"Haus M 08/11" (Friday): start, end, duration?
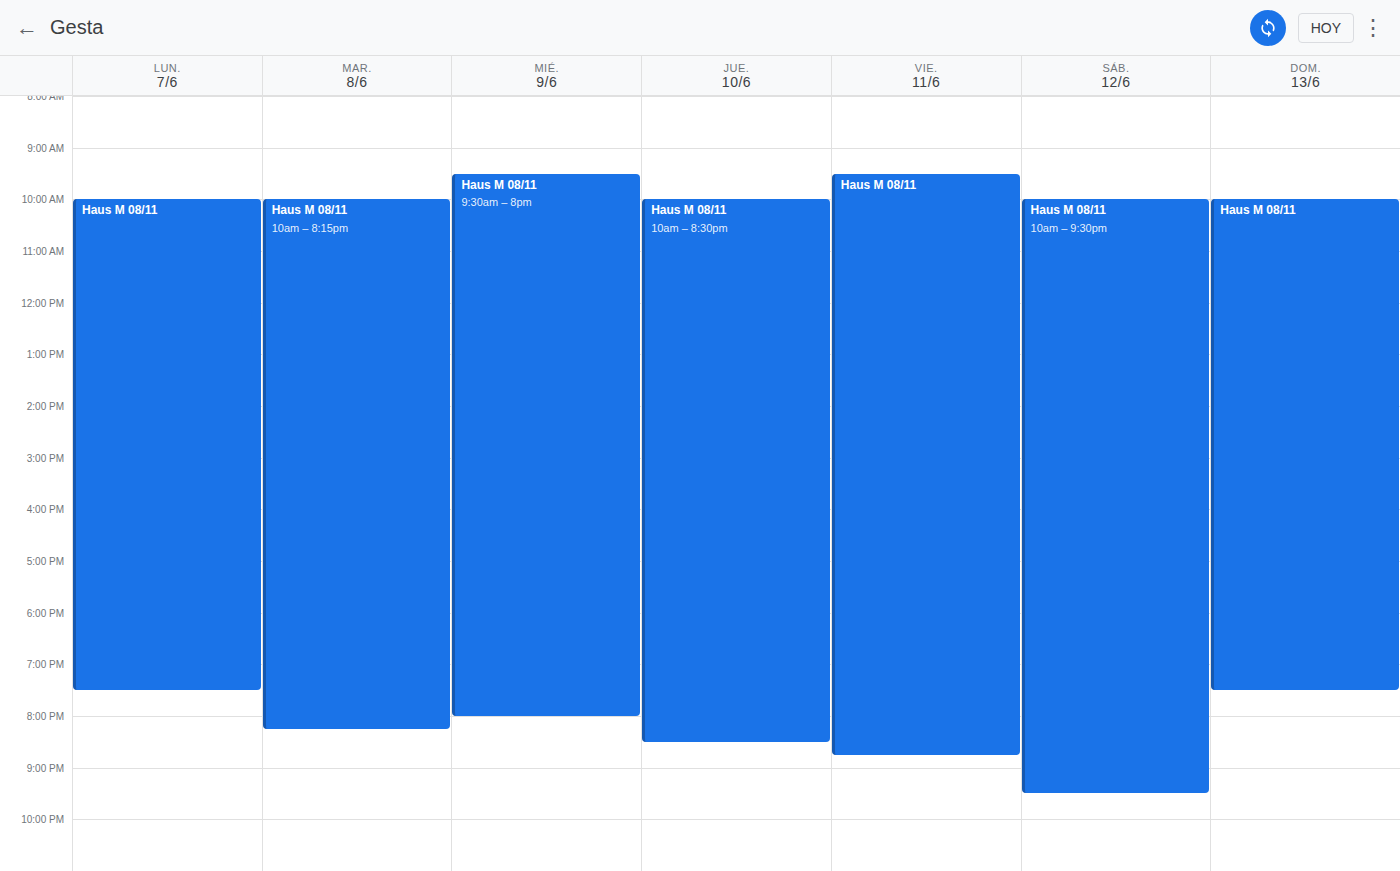
9:30 AM to 8:45 PM, 11 hours 15 minutes